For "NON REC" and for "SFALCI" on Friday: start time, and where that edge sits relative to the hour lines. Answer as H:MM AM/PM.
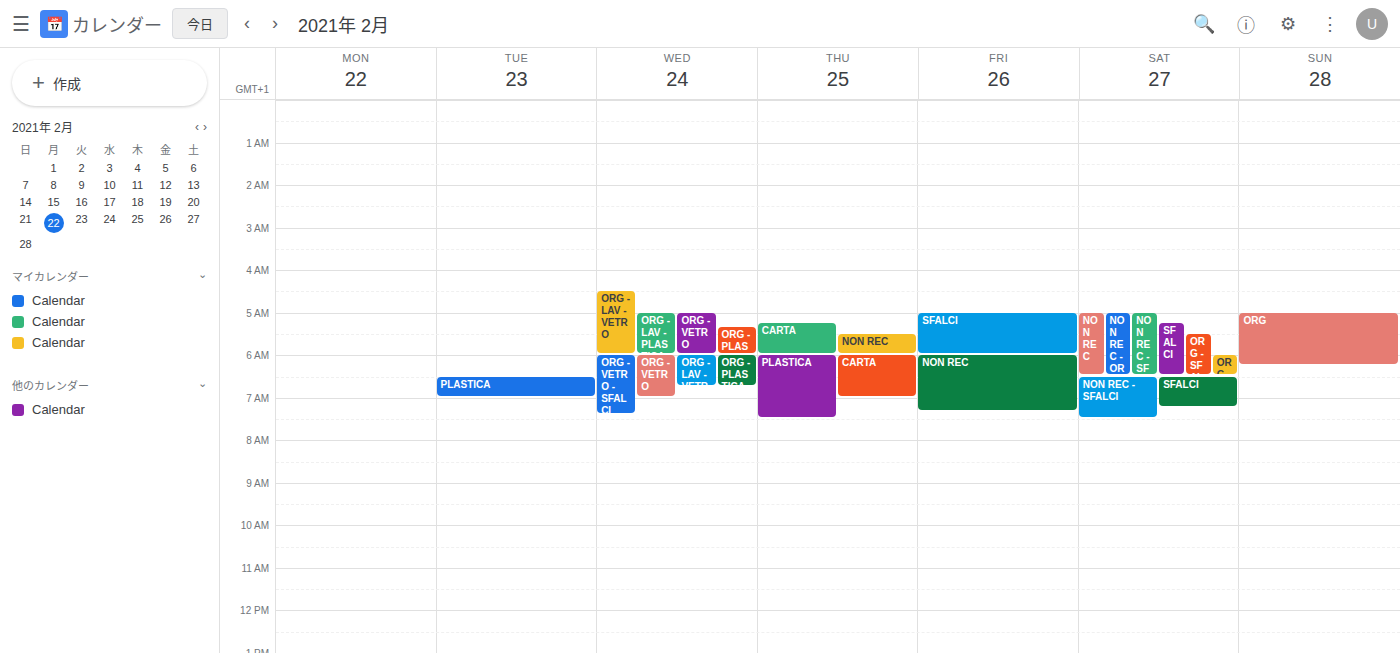
"NON REC": 6:00 AM, exactly on the 6 AM line. "SFALCI": 5:00 AM, exactly on the 5 AM line.